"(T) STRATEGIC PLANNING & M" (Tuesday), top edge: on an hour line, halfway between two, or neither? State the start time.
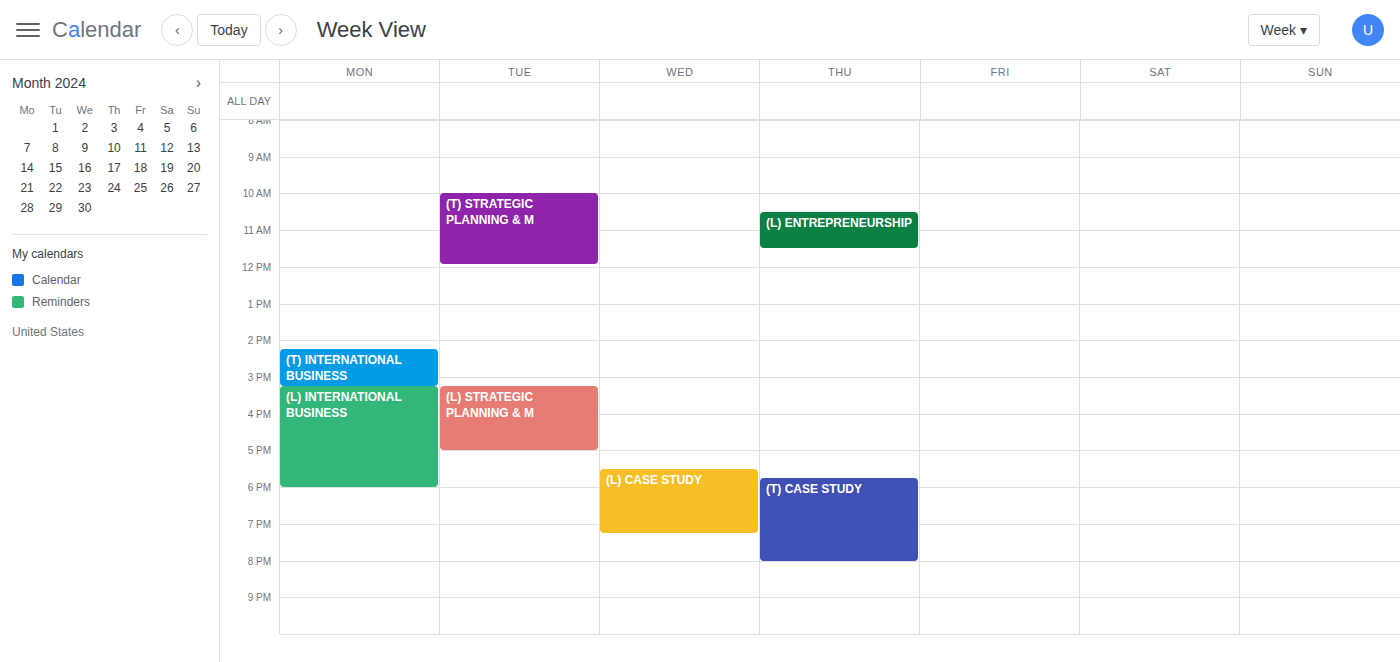
10:00 AM -- exactly on the 10 AM line.